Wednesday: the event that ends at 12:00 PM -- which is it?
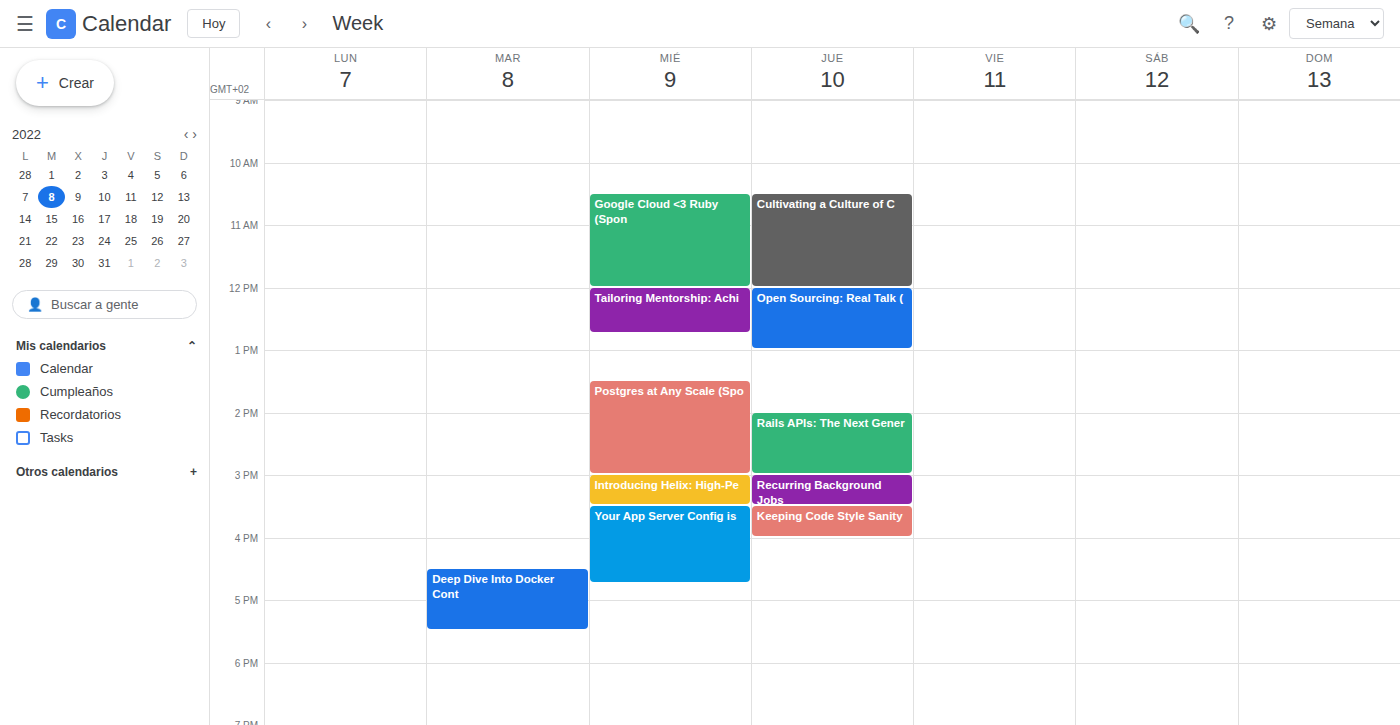
"Google Cloud <3 Ruby (Spon"